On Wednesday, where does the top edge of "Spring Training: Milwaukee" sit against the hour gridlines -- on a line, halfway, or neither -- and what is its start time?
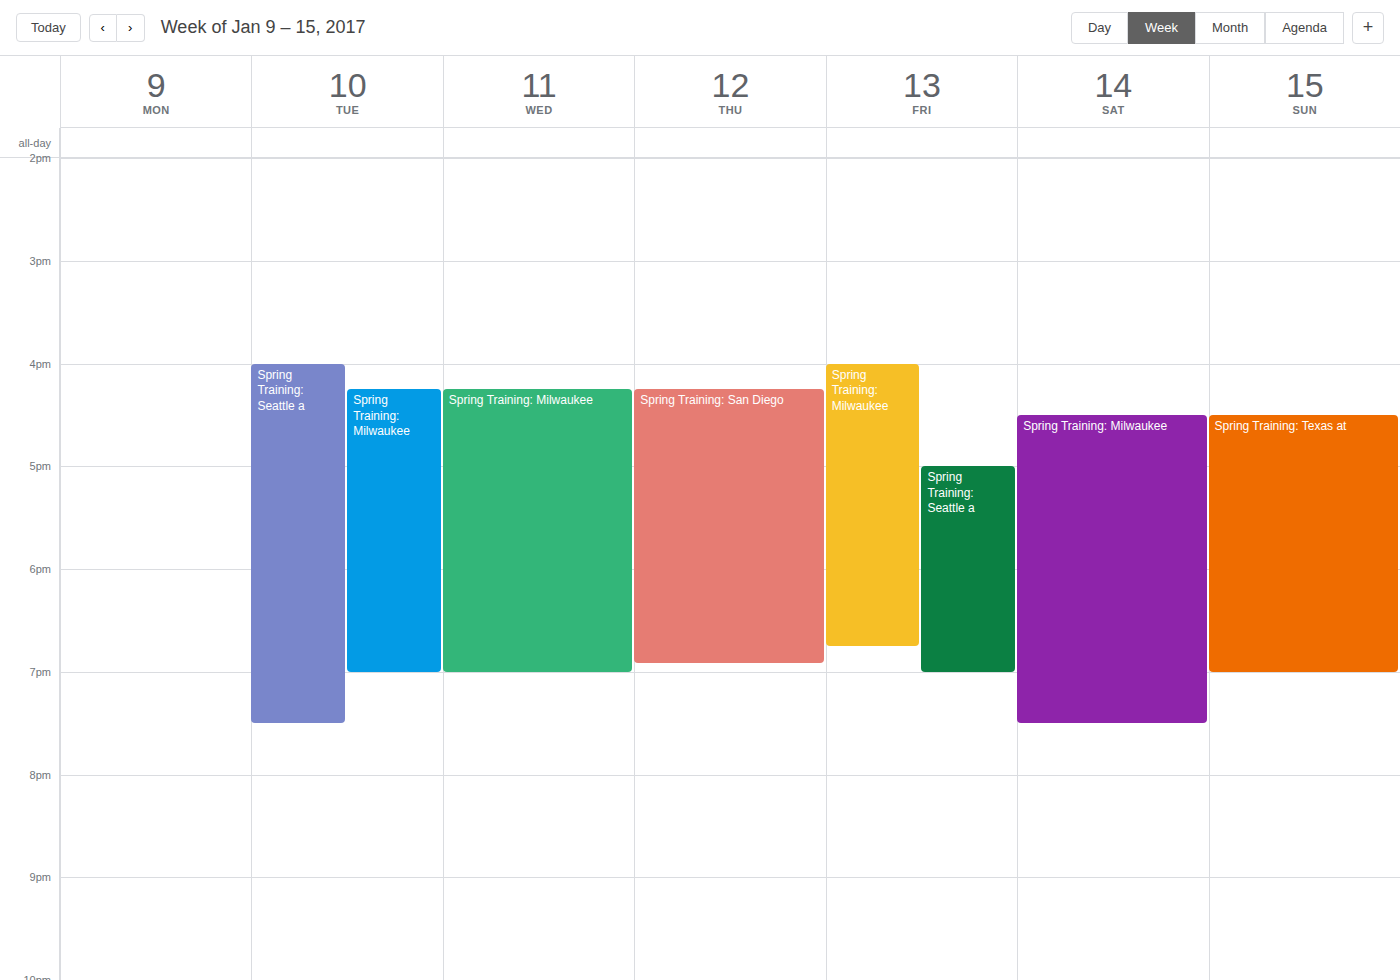
4:15 PM -- neither: a quarter of the way from the 4 PM line to the 5 PM line.